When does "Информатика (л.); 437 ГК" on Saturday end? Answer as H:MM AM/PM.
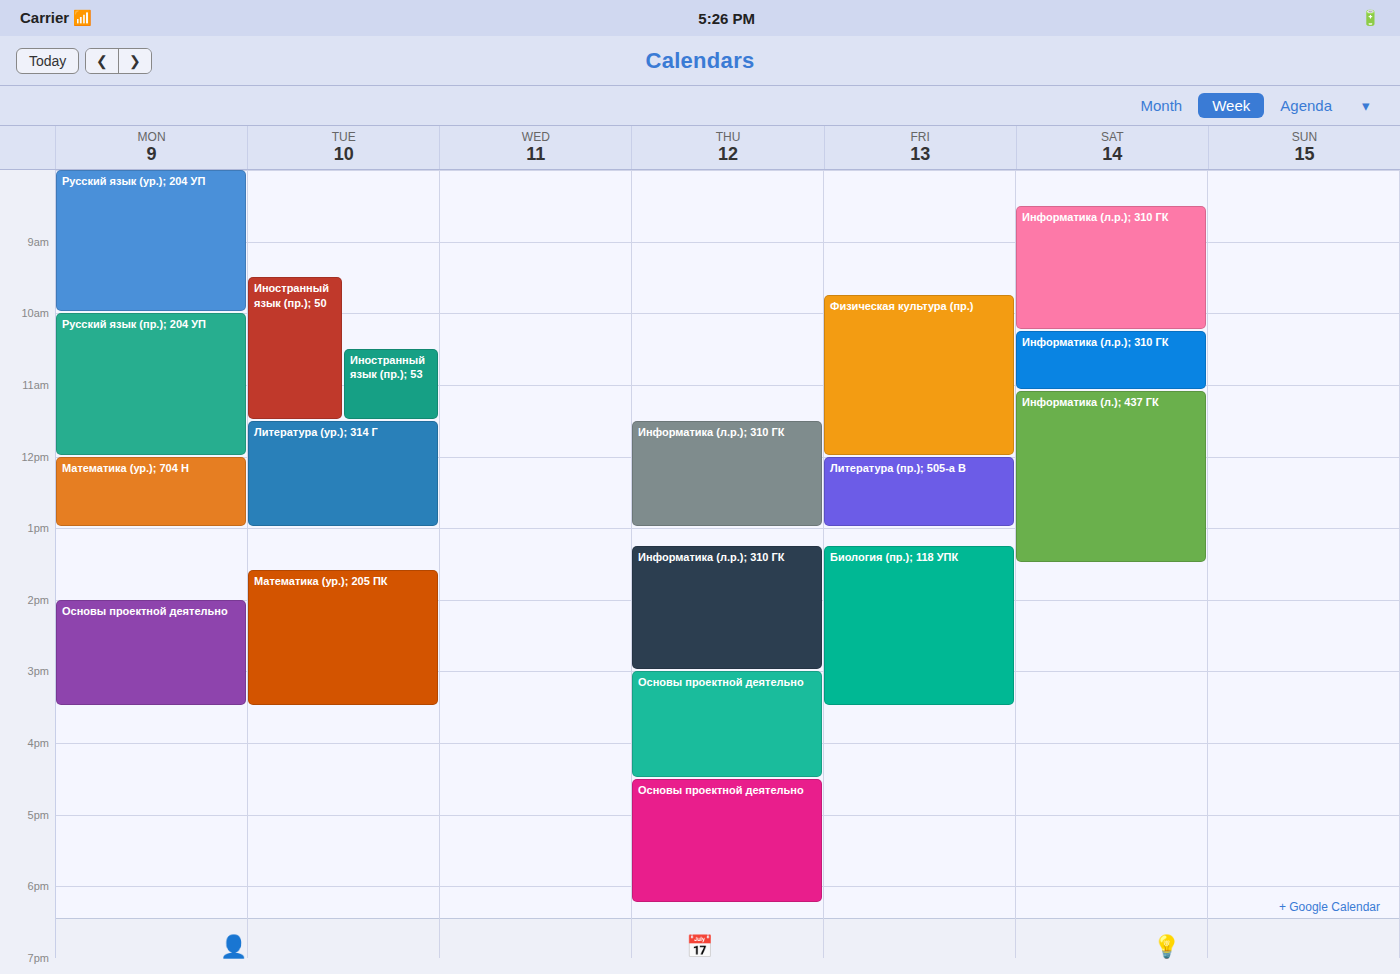
1:30 PM